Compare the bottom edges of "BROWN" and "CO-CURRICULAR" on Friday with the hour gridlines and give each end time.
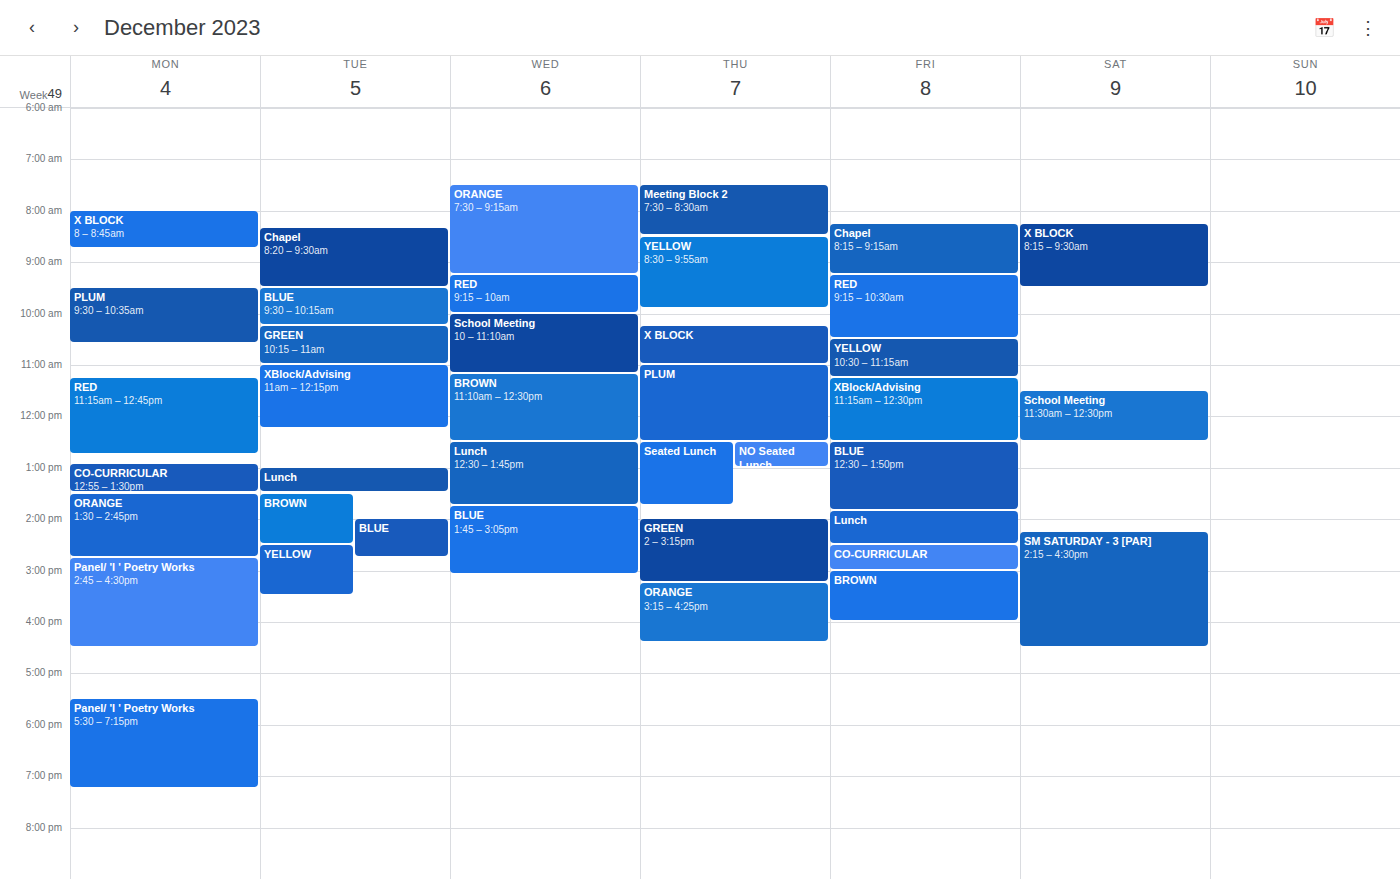
"BROWN": 4:00 PM, exactly on the 4 PM line. "CO-CURRICULAR": 3:00 PM, exactly on the 3 PM line.